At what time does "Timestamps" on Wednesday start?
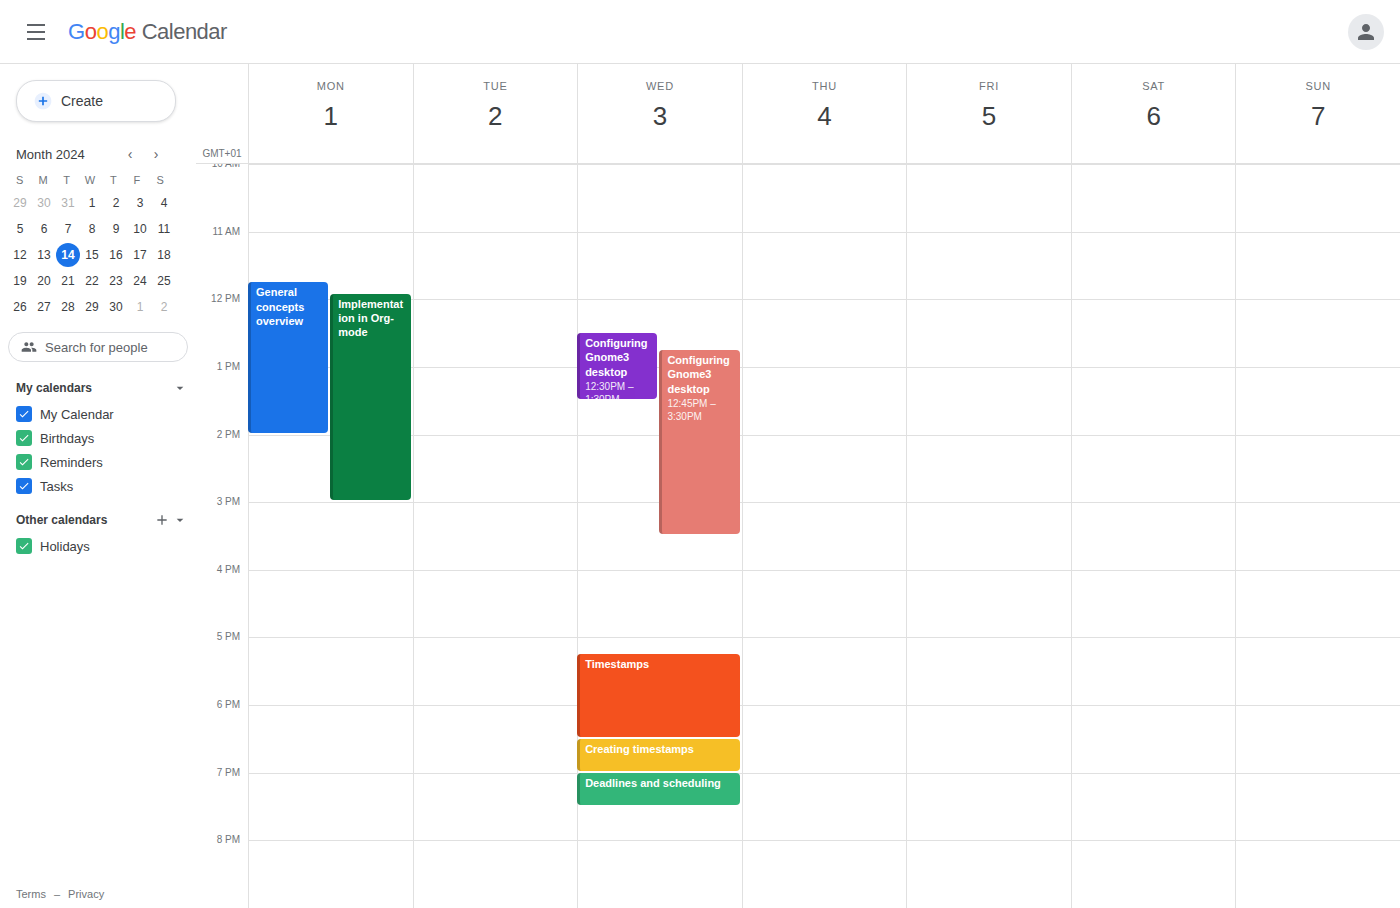
5:15 PM